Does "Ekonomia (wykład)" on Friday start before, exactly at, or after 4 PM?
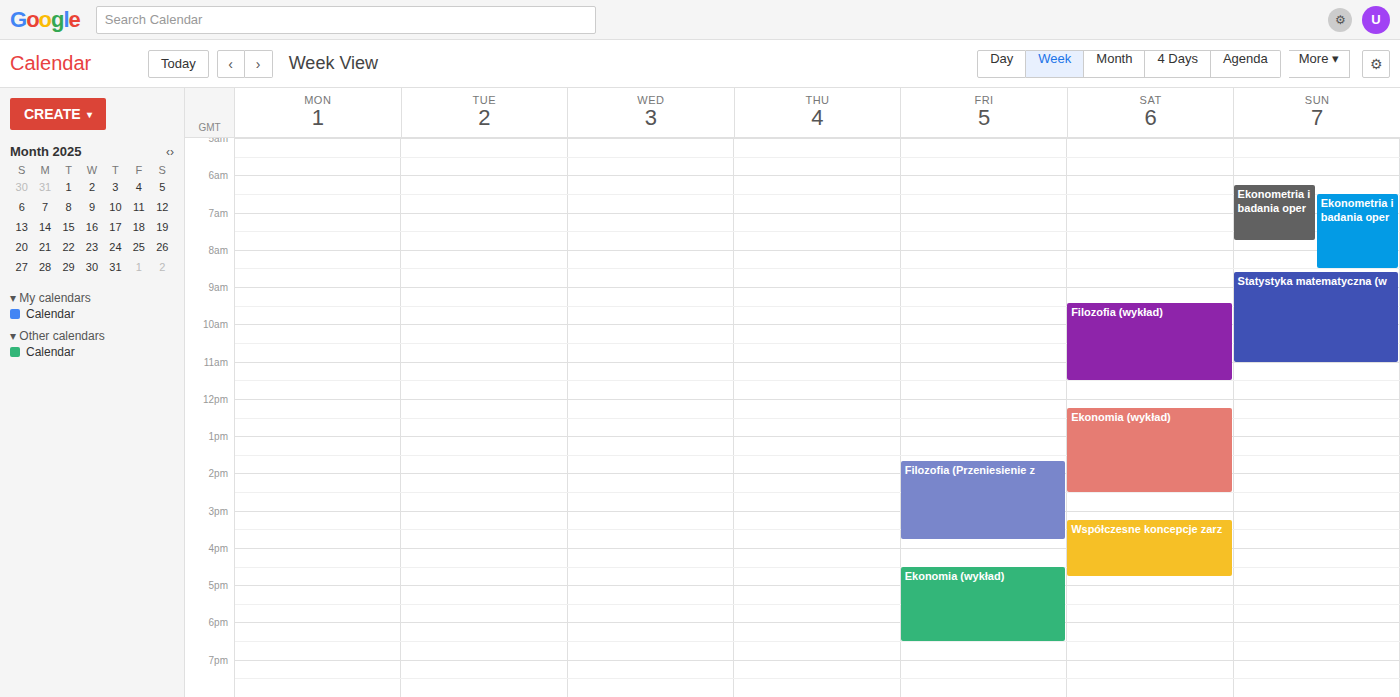
4:30 PM -- after 4 PM, 30 minutes below the 4 PM line.